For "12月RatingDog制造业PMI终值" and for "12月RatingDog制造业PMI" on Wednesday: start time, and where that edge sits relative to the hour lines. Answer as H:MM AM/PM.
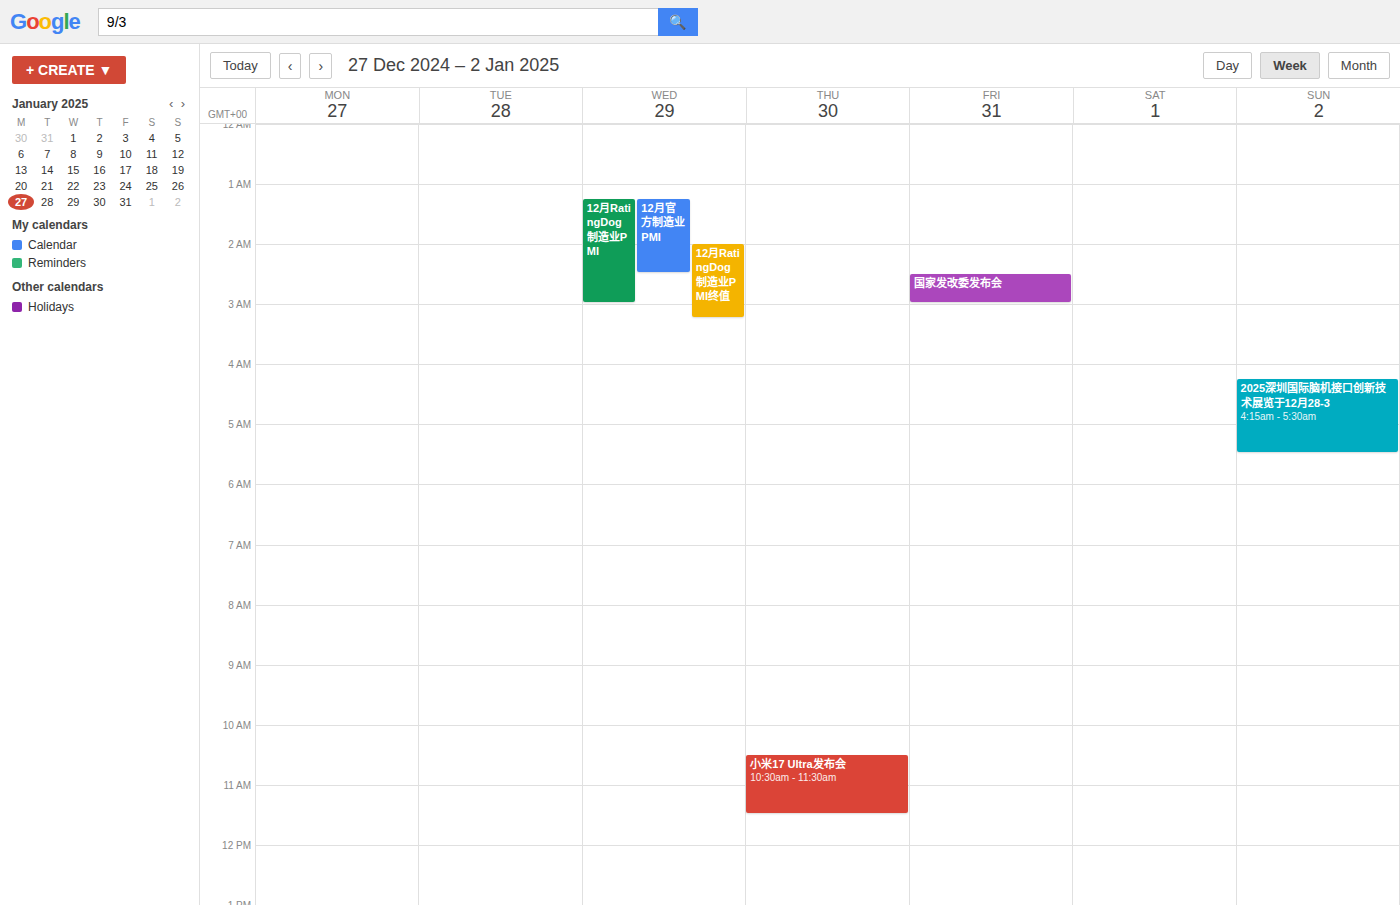
"12月RatingDog制造业PMI终值": 2:00 AM, exactly on the 2 AM line. "12月RatingDog制造业PMI": 1:15 AM, neither: a quarter of the way from the 1 AM line to the 2 AM line.